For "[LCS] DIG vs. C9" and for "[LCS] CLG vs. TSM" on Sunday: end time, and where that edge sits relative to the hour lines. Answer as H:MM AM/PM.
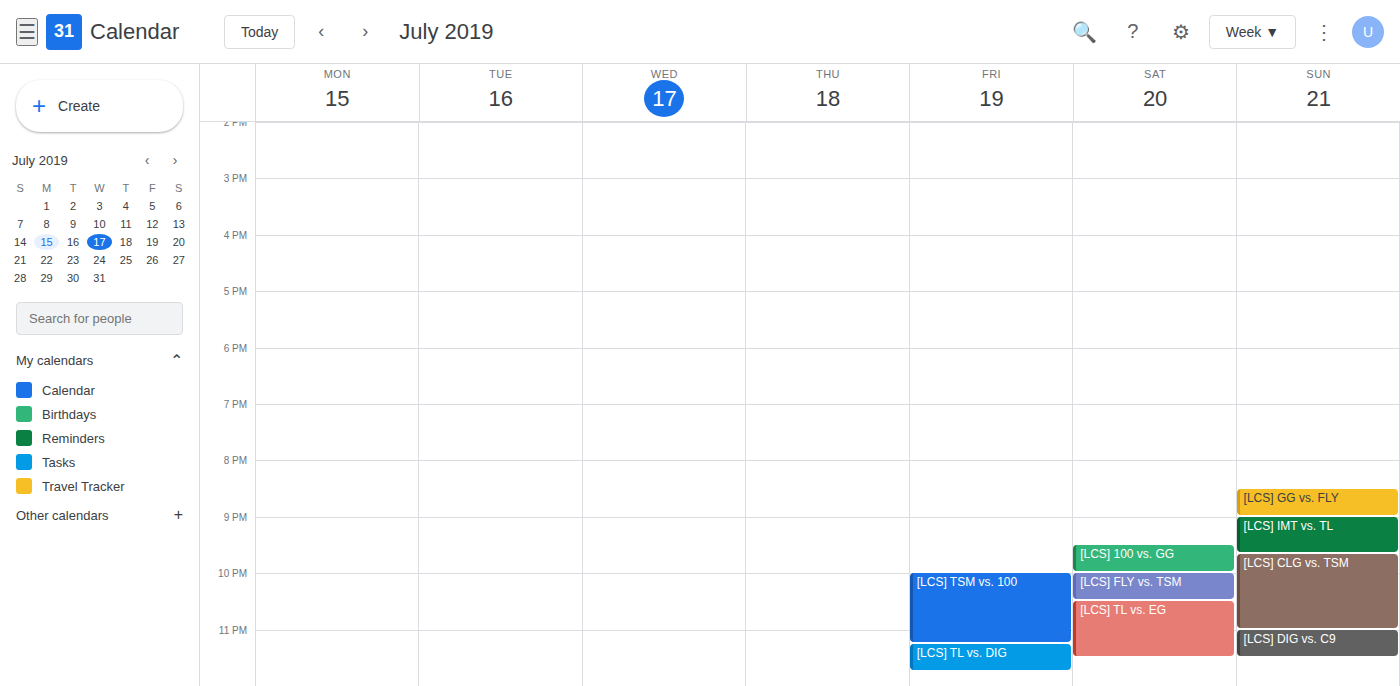
"[LCS] DIG vs. C9": 11:30 PM, halfway between the 11 PM and 12 AM lines. "[LCS] CLG vs. TSM": 11:00 PM, exactly on the 11 PM line.